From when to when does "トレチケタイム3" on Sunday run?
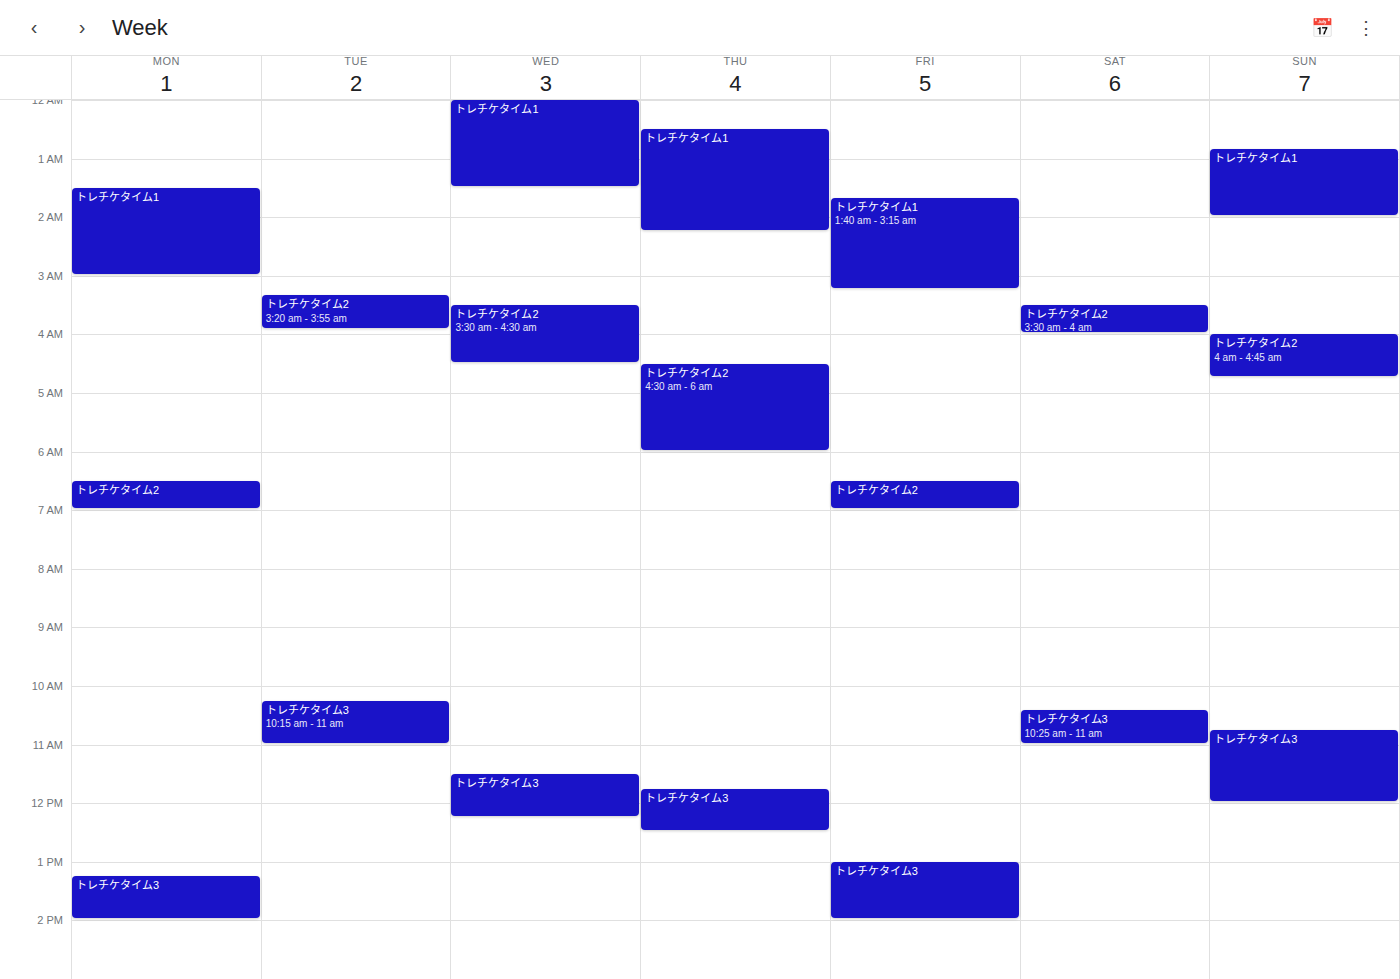
10:45 AM to 12:00 PM